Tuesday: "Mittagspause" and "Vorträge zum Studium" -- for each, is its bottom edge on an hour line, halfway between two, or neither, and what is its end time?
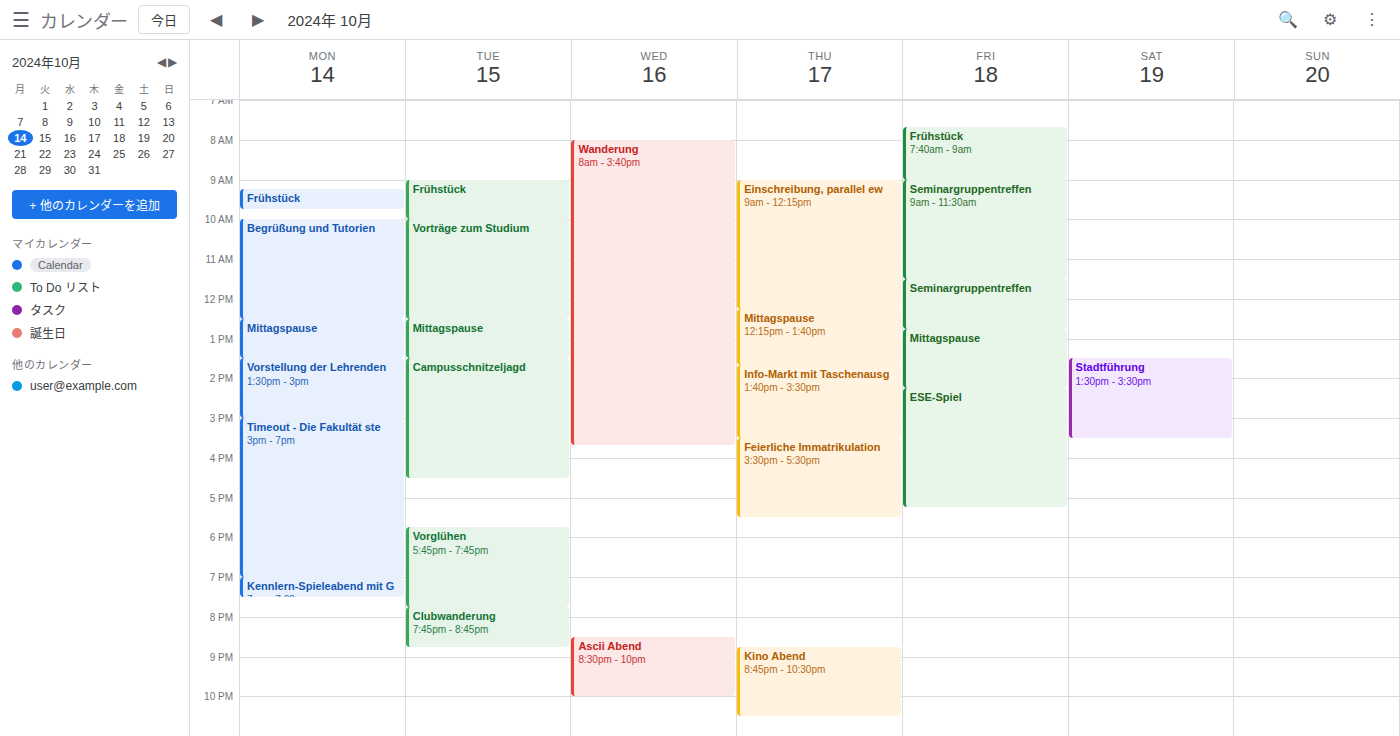
"Mittagspause": 1:30 PM, halfway between the 1 PM and 2 PM lines. "Vorträge zum Studium": 12:30 PM, halfway between the 12 PM and 1 PM lines.